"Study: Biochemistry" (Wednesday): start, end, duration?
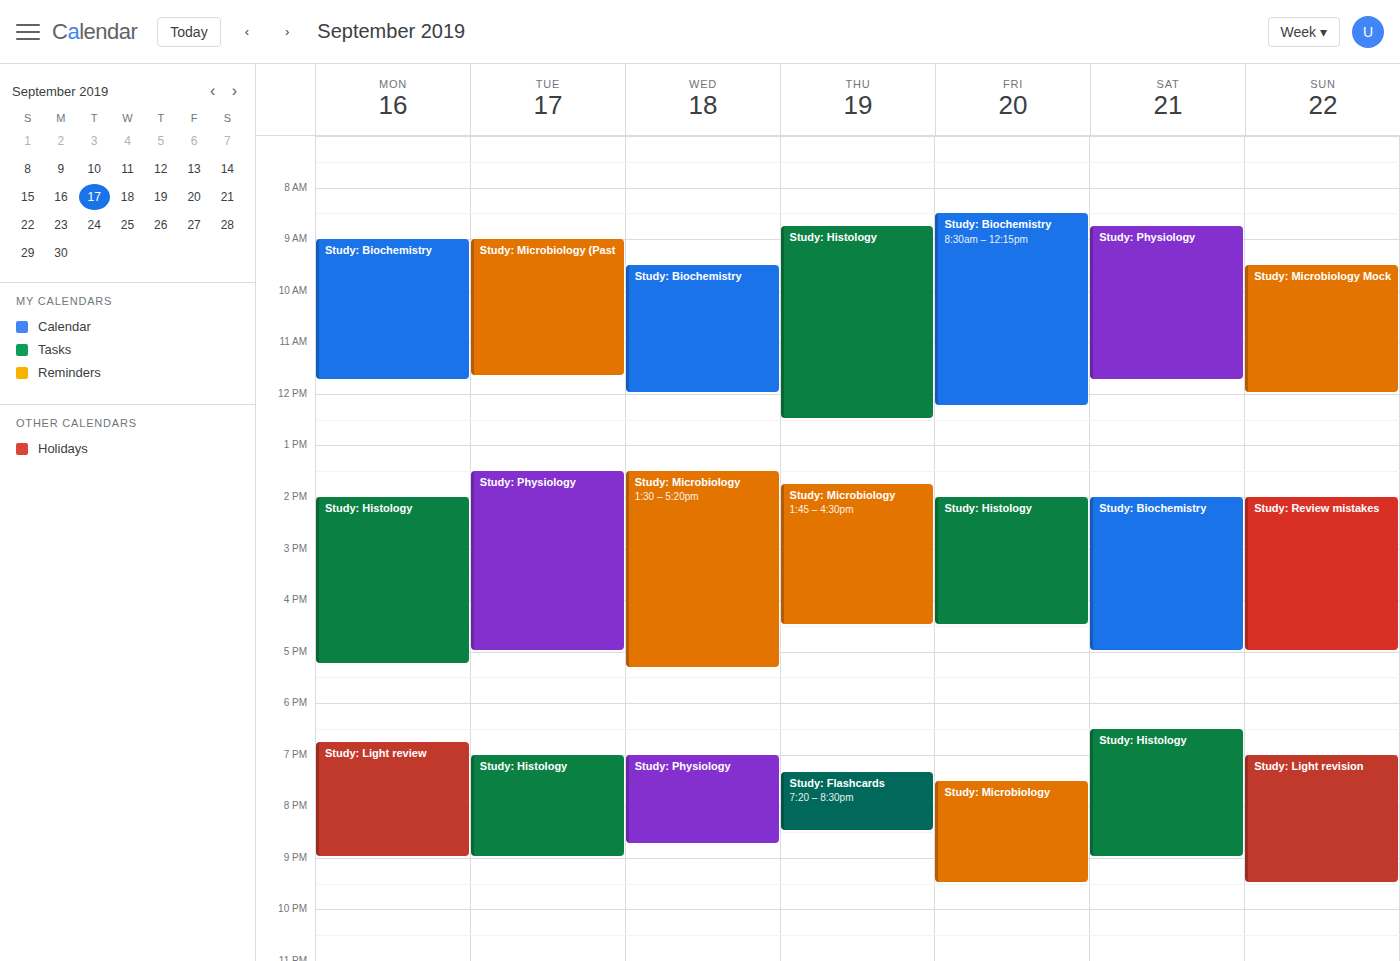
09:30 to 12:00, 2 hours 30 minutes